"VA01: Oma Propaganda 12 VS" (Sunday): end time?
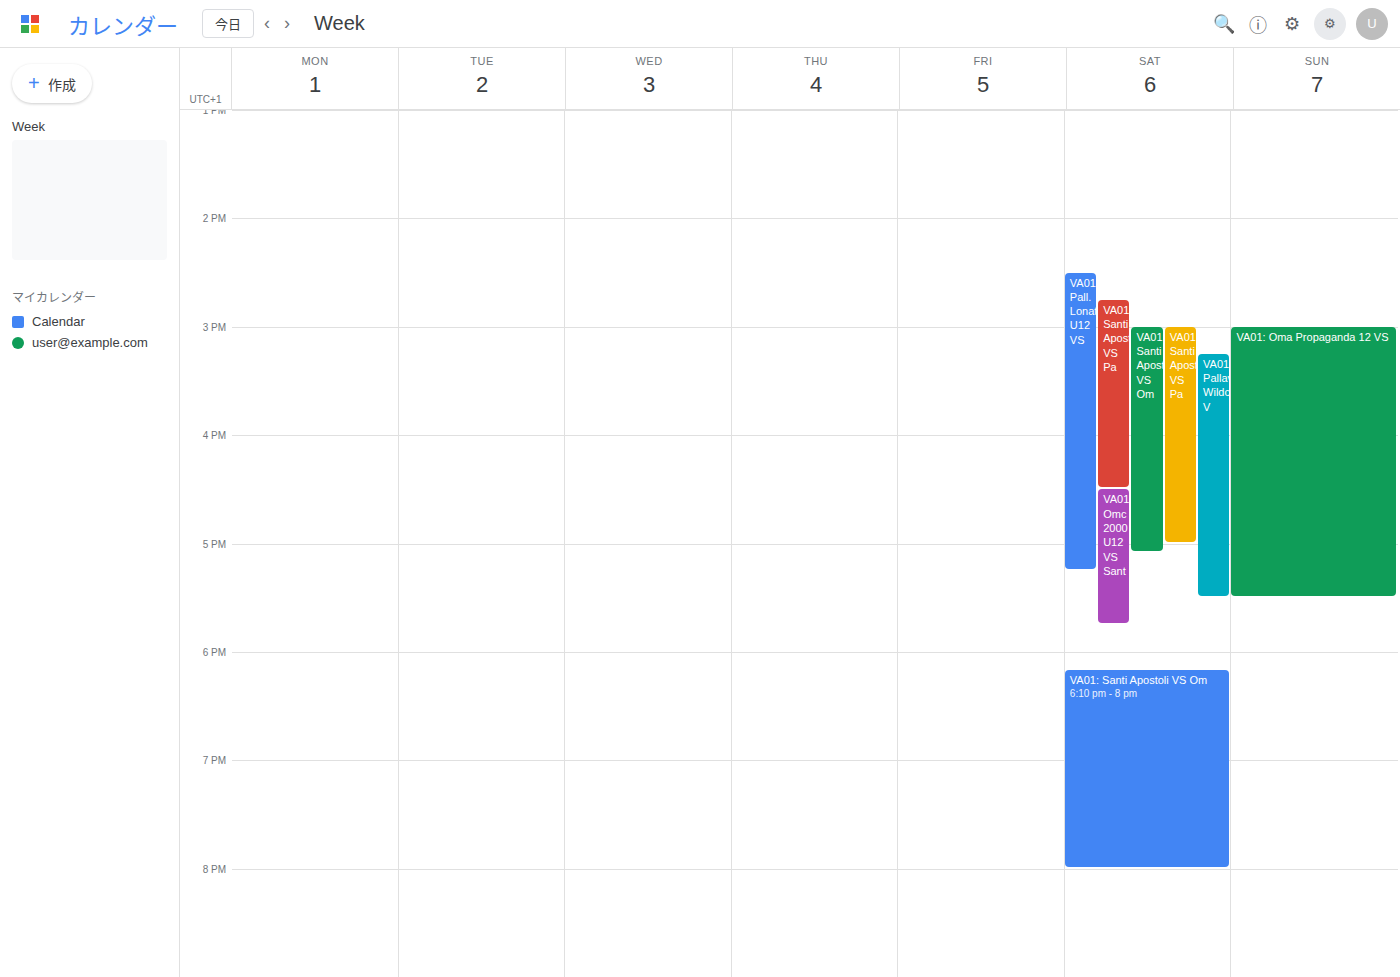
5:30 PM